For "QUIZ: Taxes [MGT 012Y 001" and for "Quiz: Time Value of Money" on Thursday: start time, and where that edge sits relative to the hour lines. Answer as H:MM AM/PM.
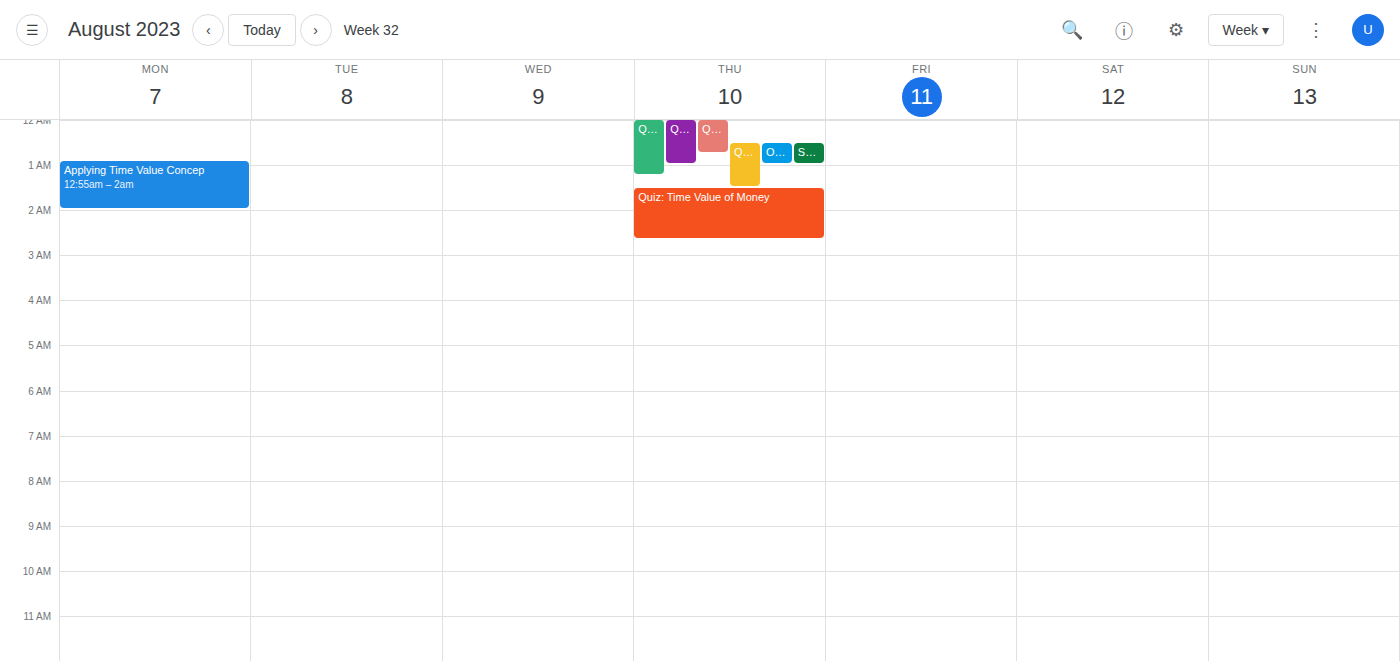
"QUIZ: Taxes [MGT 012Y 001": 12:30 AM, halfway between the 12 AM and 1 AM lines. "Quiz: Time Value of Money": 1:30 AM, halfway between the 1 AM and 2 AM lines.